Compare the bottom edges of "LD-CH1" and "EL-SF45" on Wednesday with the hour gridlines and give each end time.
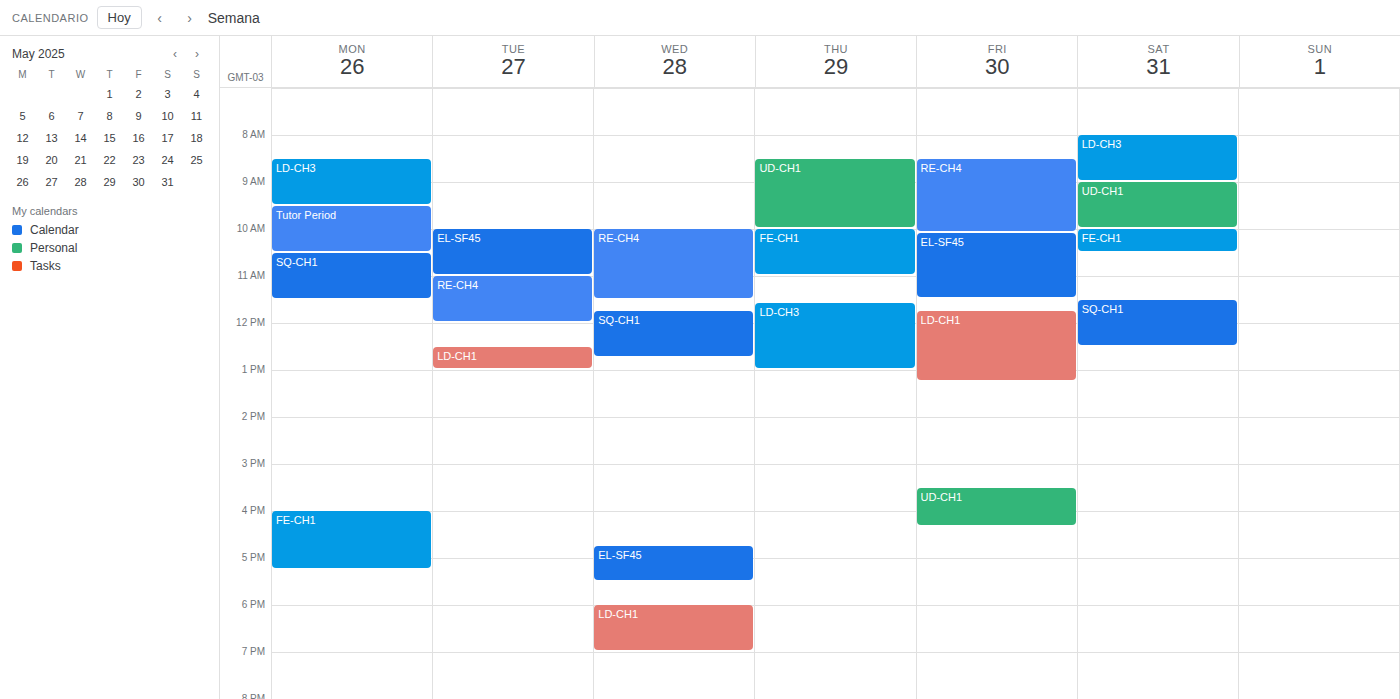
"LD-CH1": 7:00 PM, exactly on the 7 PM line. "EL-SF45": 5:30 PM, halfway between the 5 PM and 6 PM lines.